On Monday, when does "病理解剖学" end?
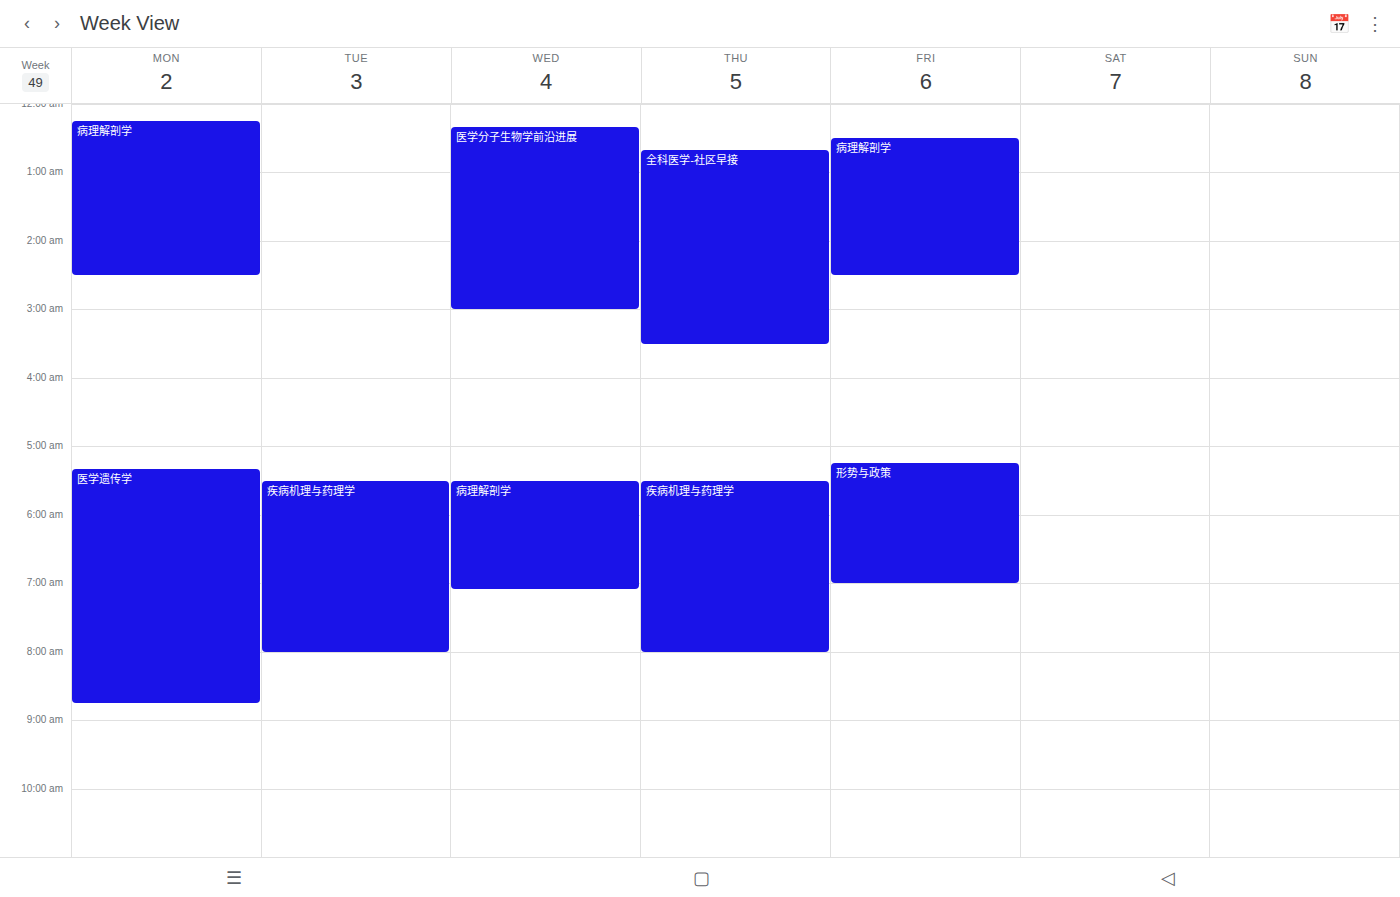
2:30 AM